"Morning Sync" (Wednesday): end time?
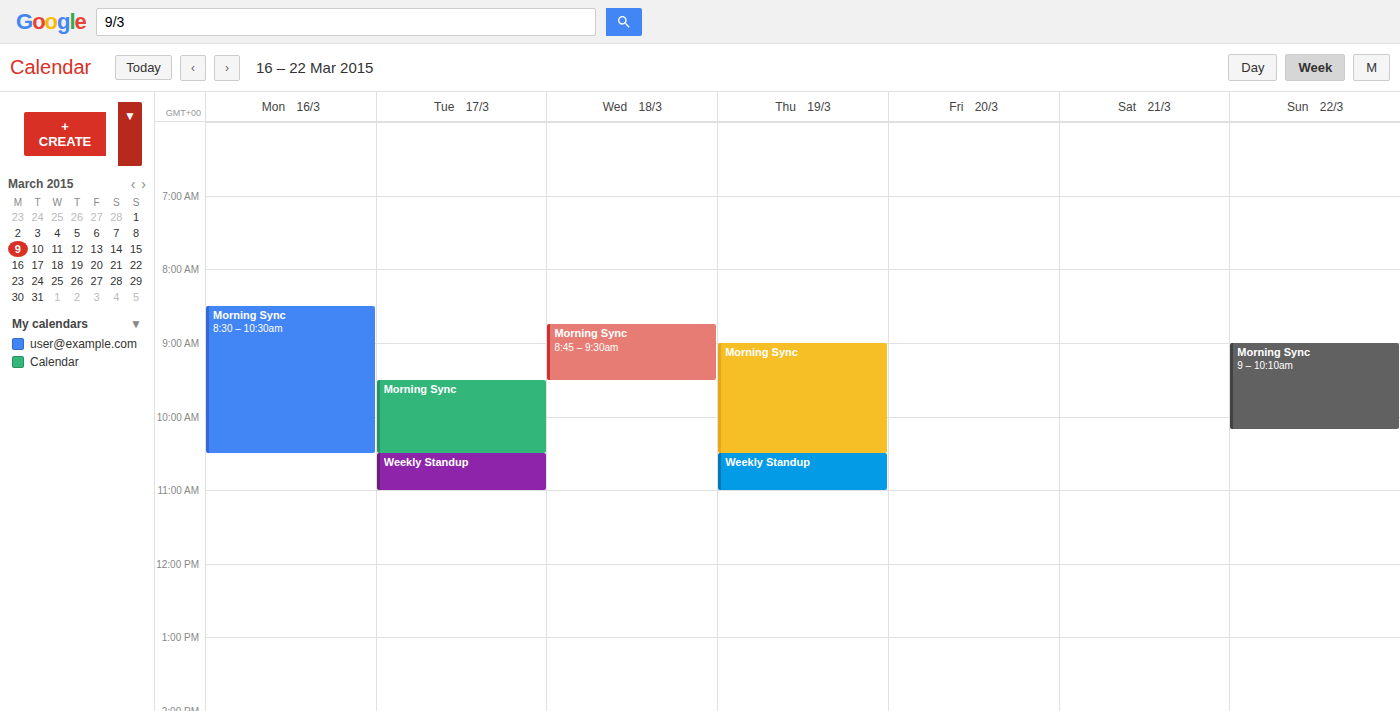
09:30